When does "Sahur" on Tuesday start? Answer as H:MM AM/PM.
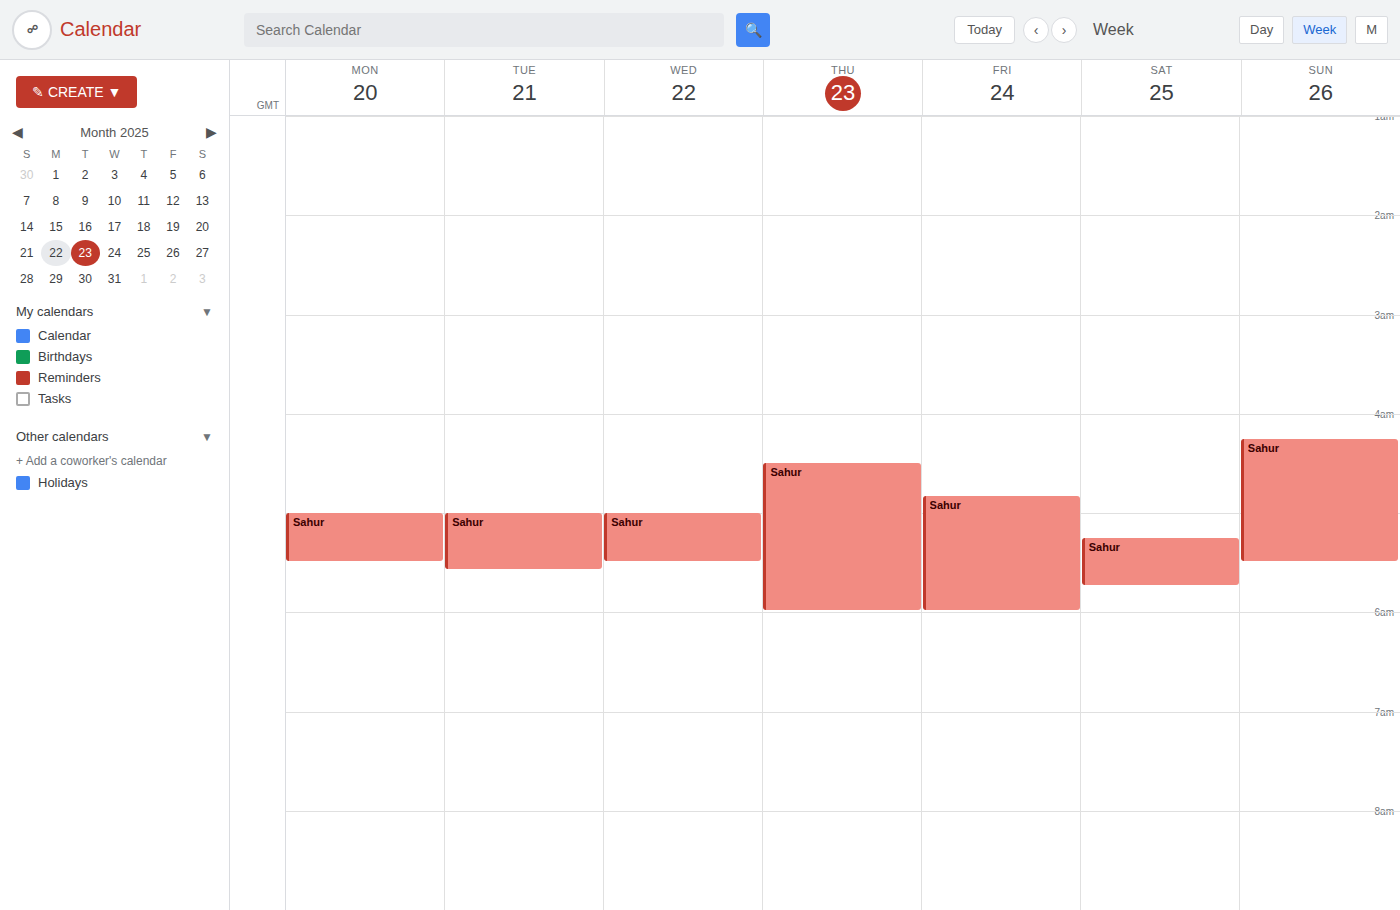
5:00 AM